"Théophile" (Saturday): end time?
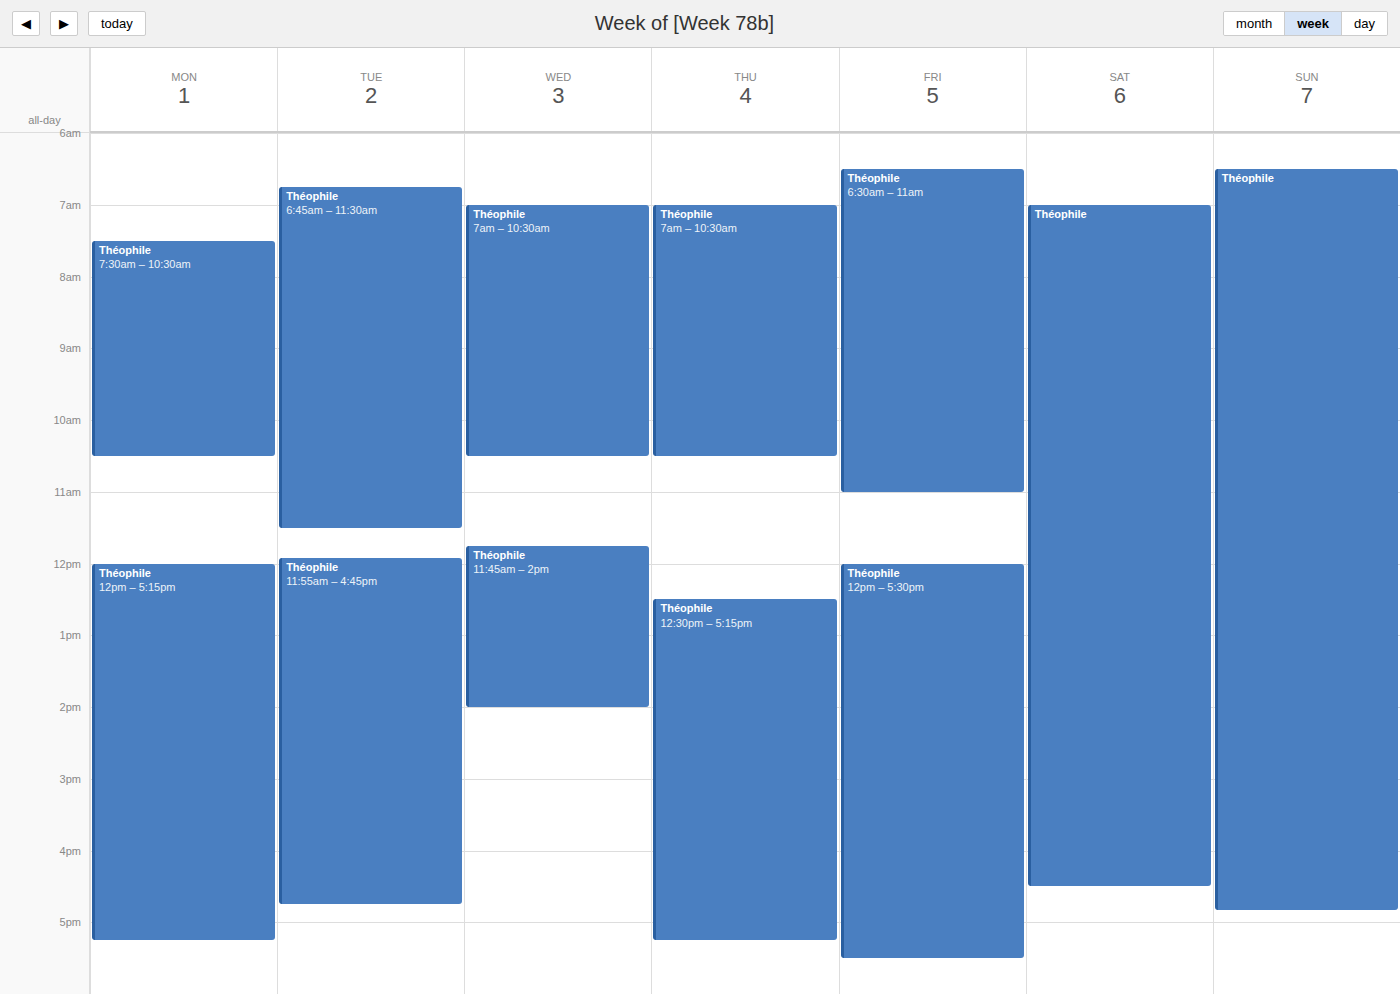
4:30 PM